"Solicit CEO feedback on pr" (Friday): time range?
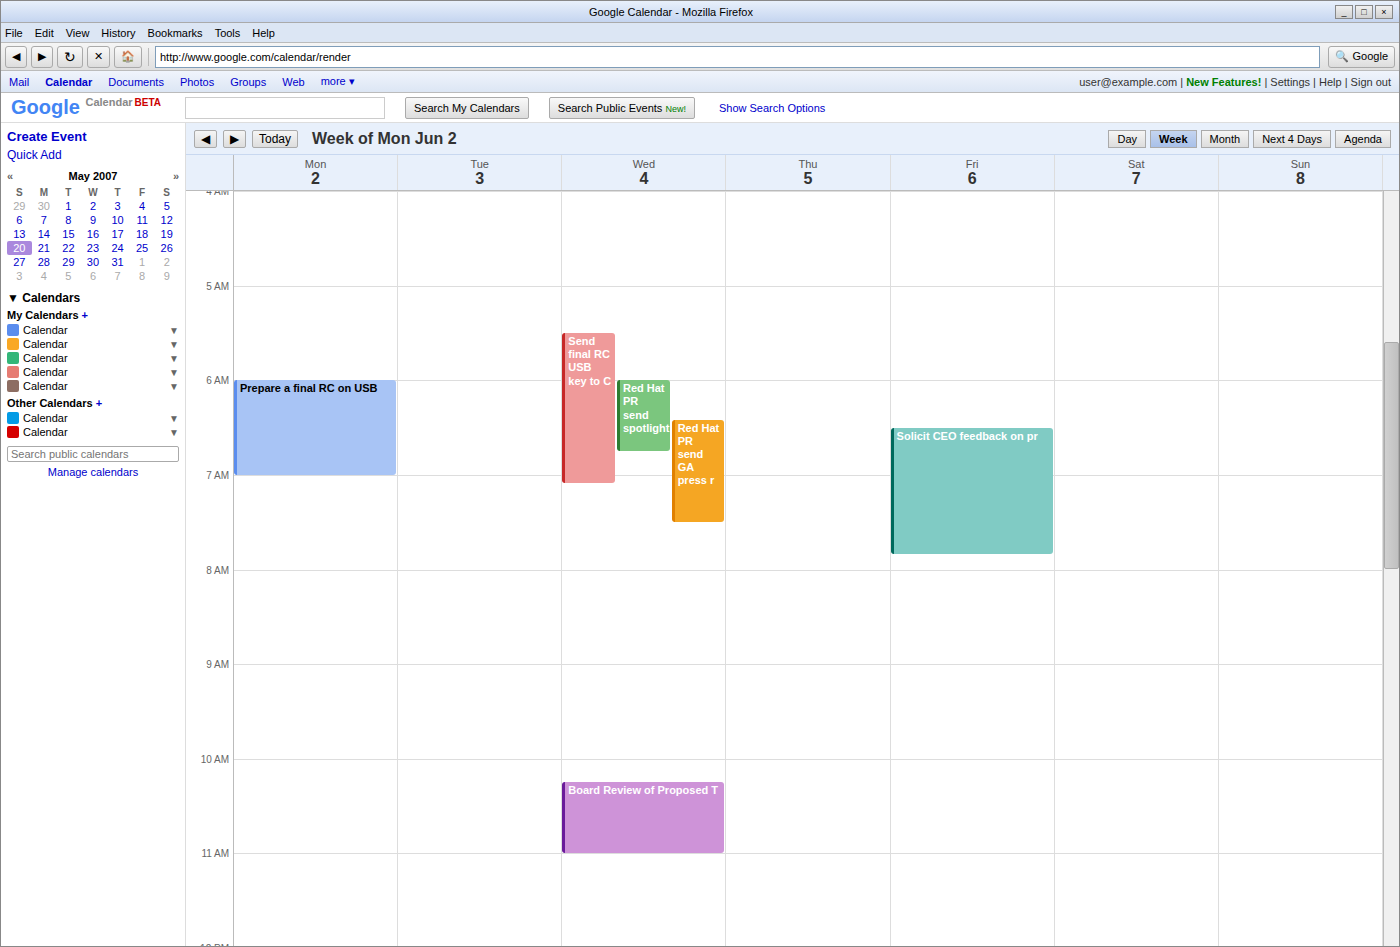
06:30 to 07:50